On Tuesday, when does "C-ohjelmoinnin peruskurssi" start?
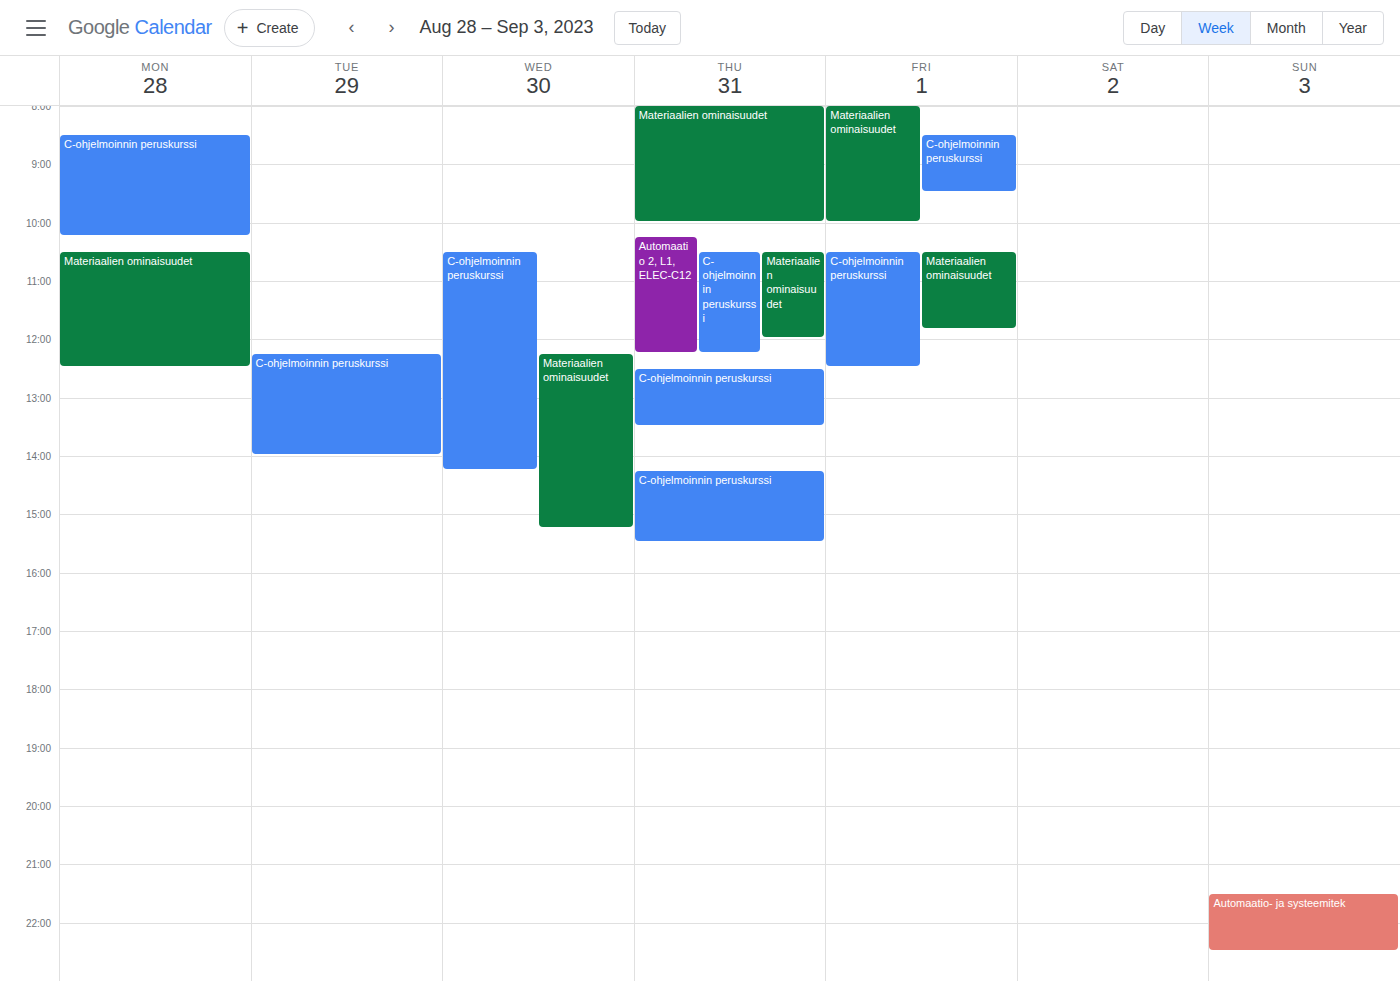
12:15 PM